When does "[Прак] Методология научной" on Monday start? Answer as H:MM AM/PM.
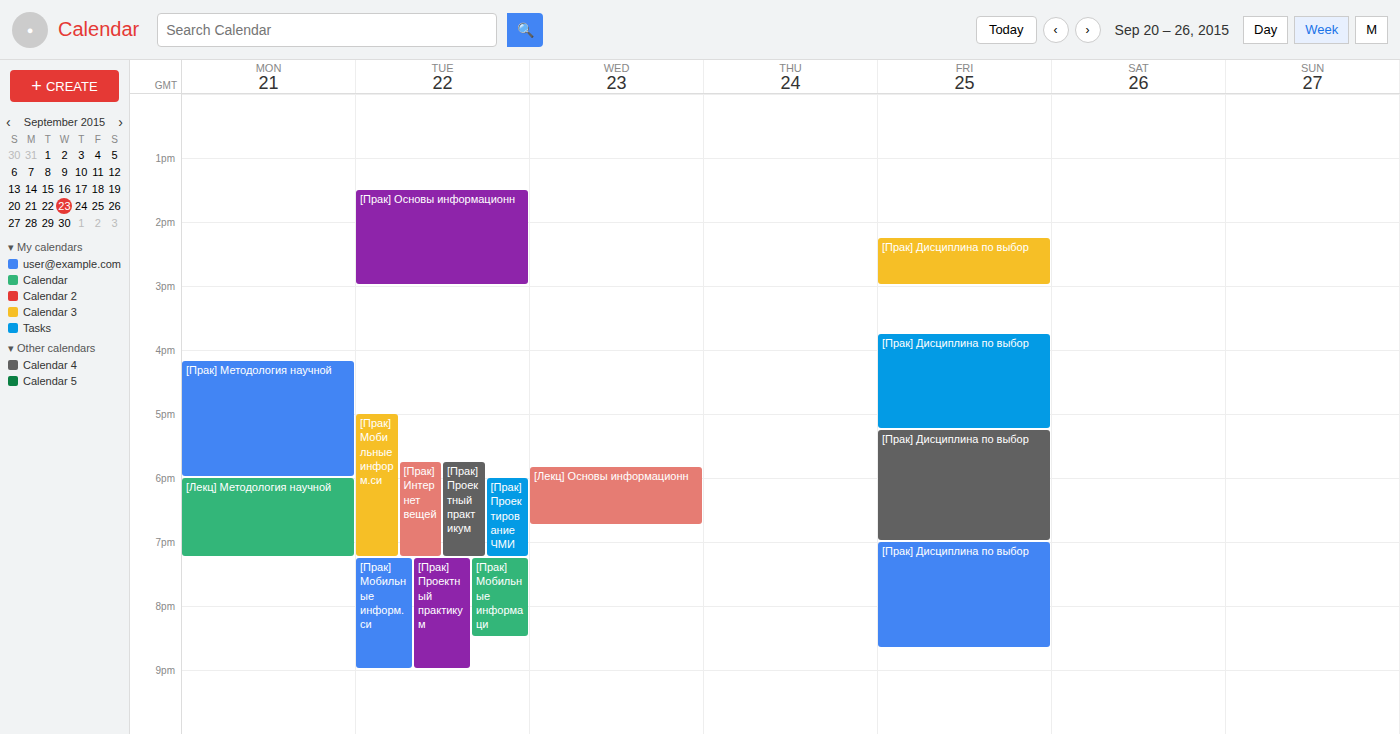
4:10 PM